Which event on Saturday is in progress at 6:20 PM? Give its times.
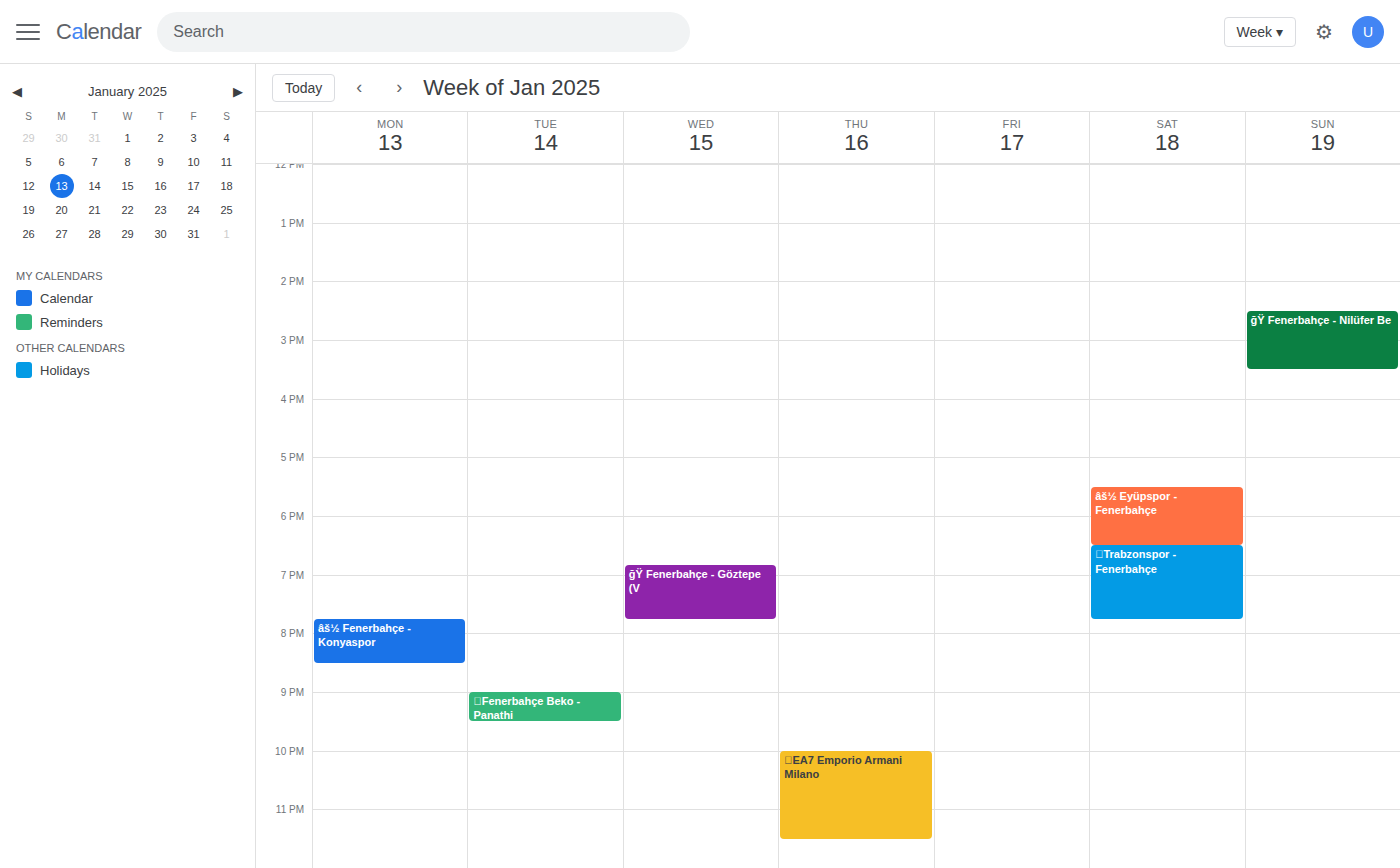
"âš½ Eyüpspor - Fenerbahçe", 5:30 PM to 6:30 PM